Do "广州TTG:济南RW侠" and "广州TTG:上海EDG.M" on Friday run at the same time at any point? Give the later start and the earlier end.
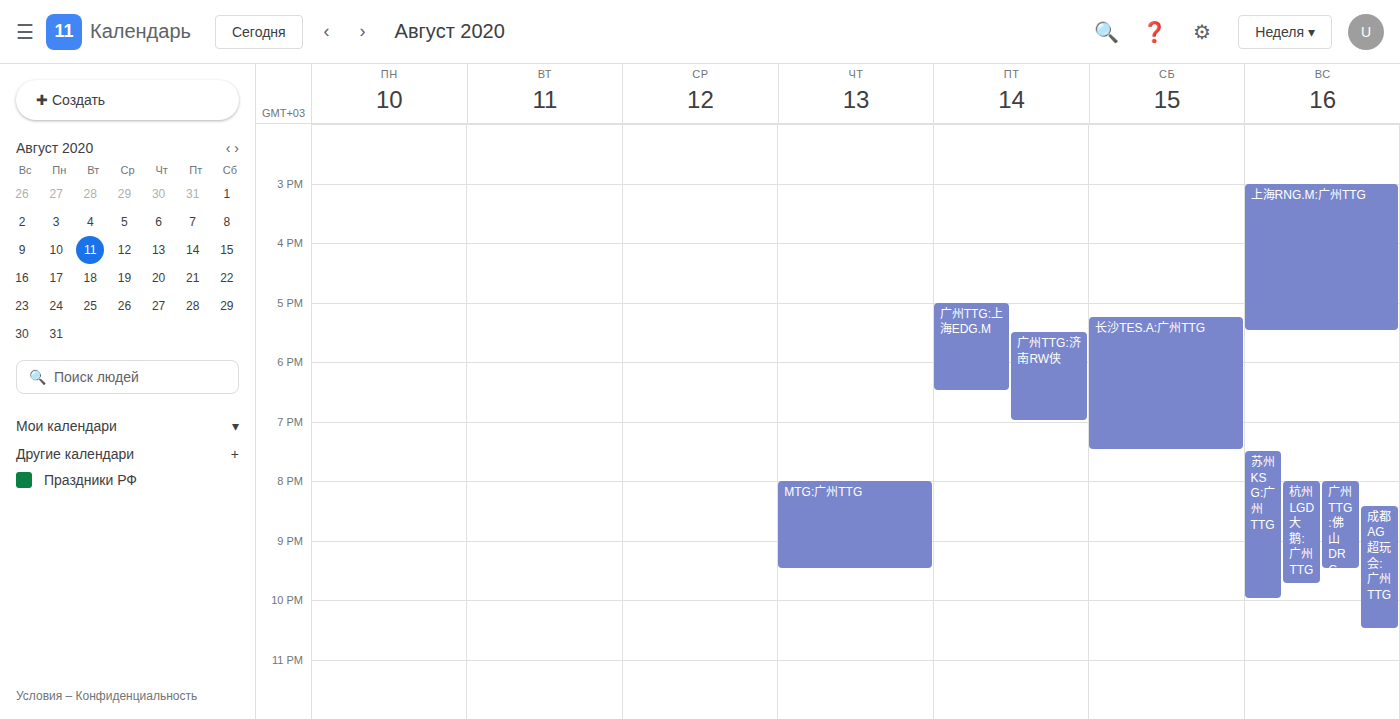
"广州TTG:济南RW侠" starts at 5:30 PM, before "广州TTG:上海EDG.M" ends at 6:30 PM -- they overlap.